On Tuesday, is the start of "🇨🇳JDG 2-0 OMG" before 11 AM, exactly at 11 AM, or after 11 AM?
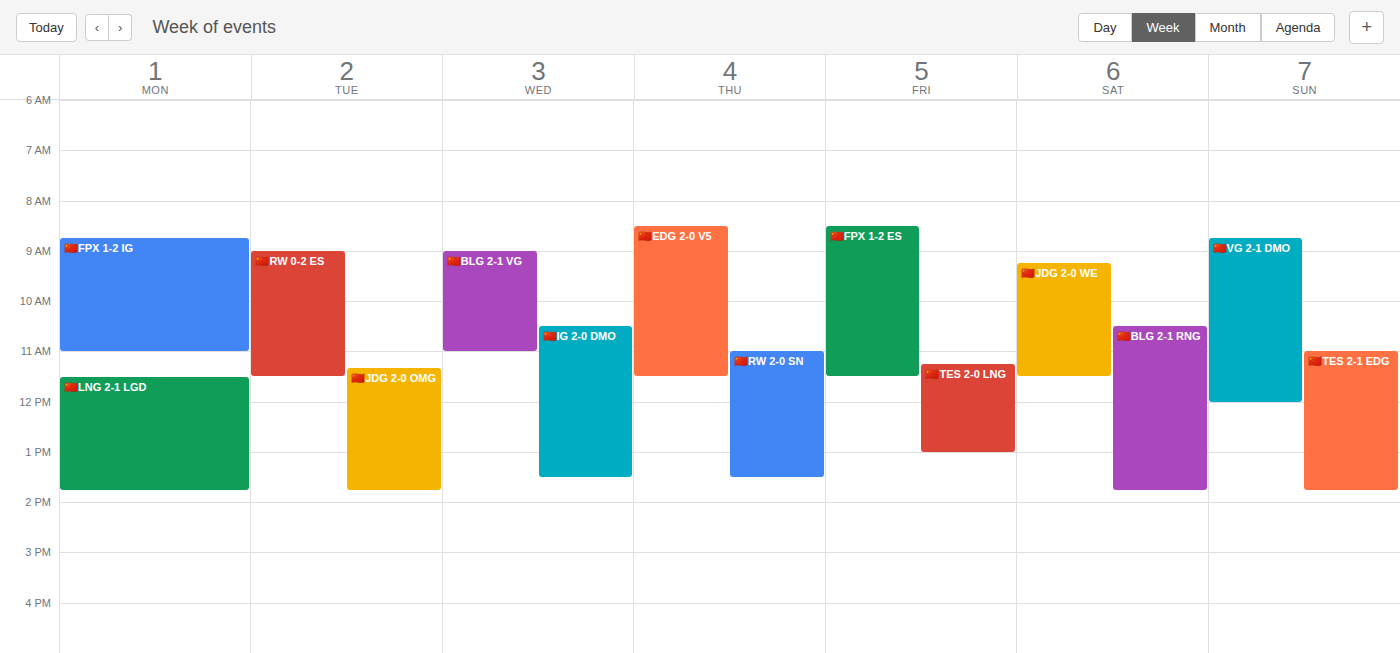
11:20 AM -- after 11 AM, 20 minutes below the 11 AM line.